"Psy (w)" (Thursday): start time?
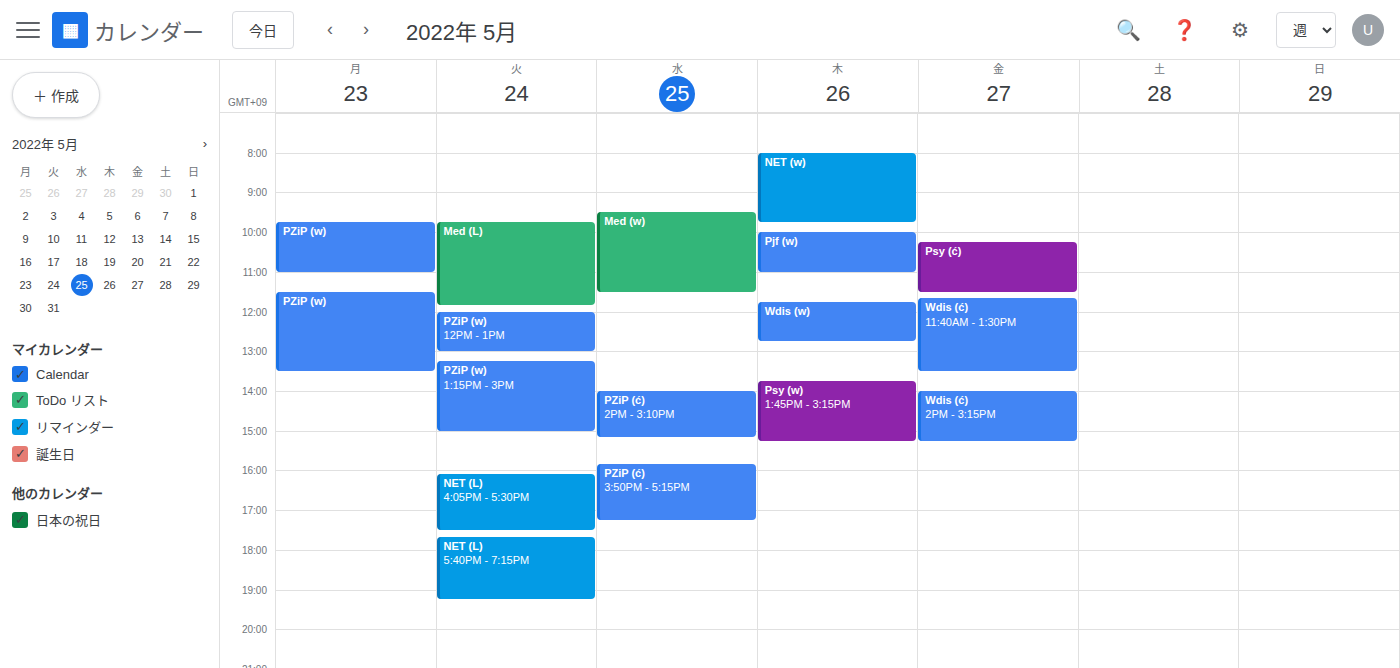
13:45